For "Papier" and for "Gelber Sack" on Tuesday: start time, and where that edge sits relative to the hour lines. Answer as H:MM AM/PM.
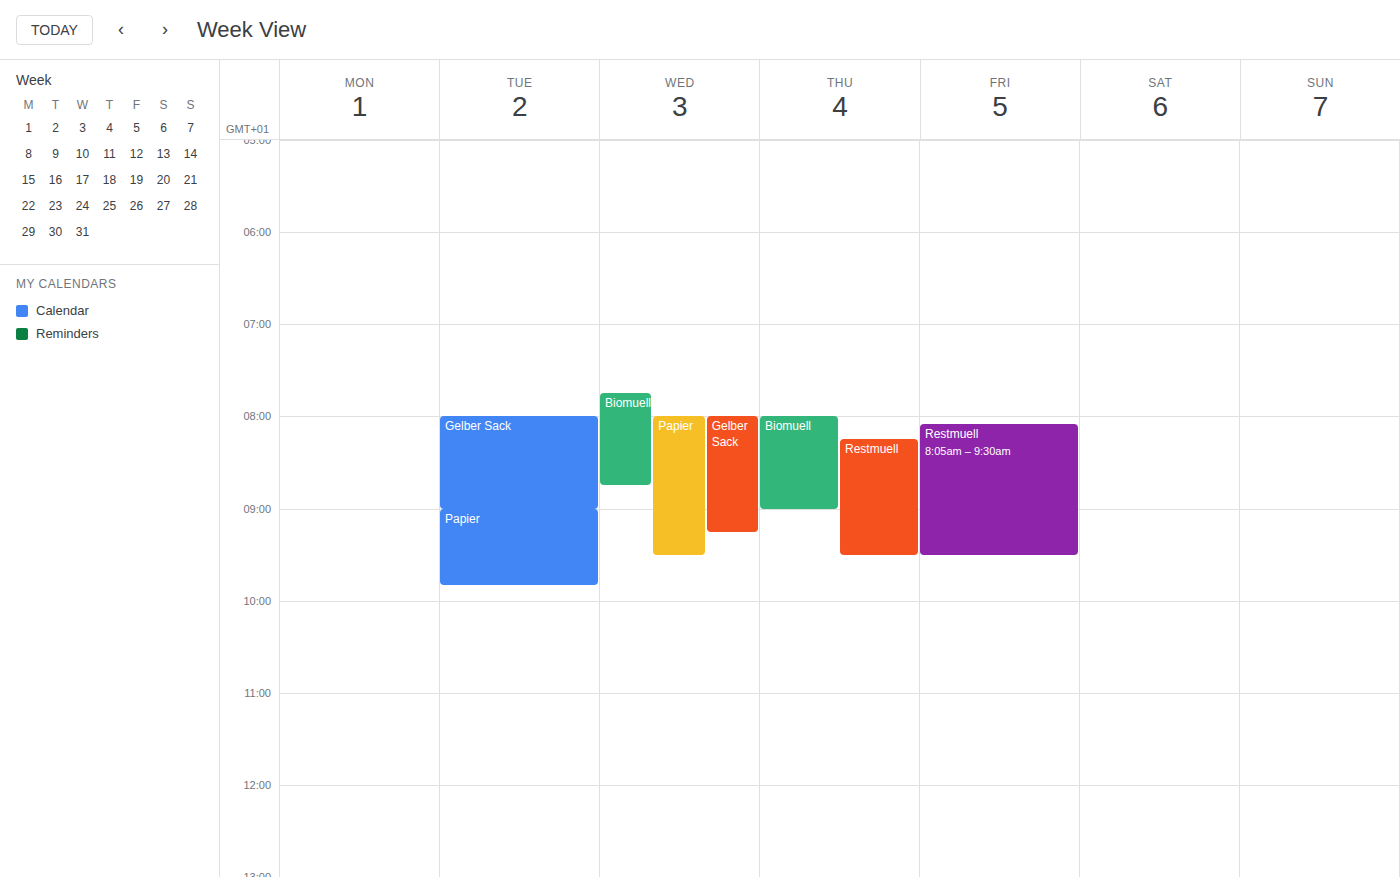
"Papier": 9:00 AM, exactly on the 9 AM line. "Gelber Sack": 8:00 AM, exactly on the 8 AM line.